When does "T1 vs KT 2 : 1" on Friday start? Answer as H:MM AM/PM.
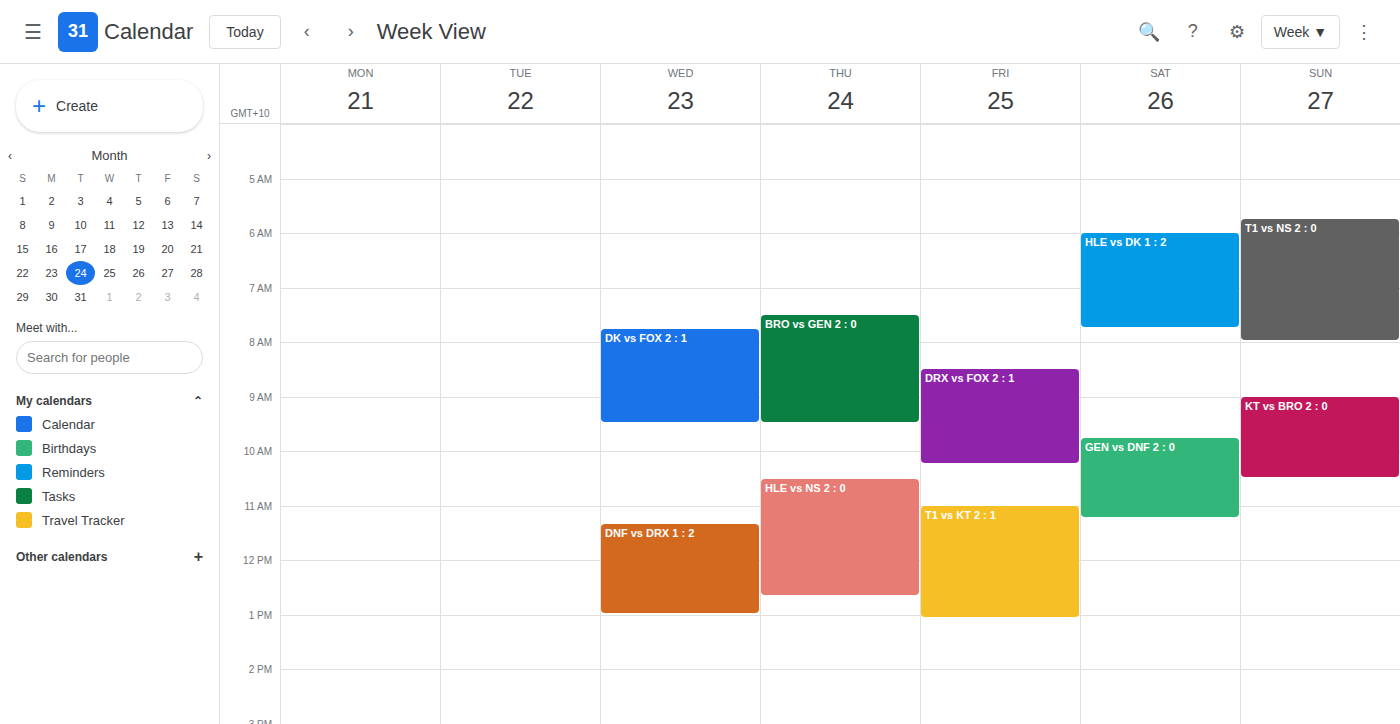
11:00 AM